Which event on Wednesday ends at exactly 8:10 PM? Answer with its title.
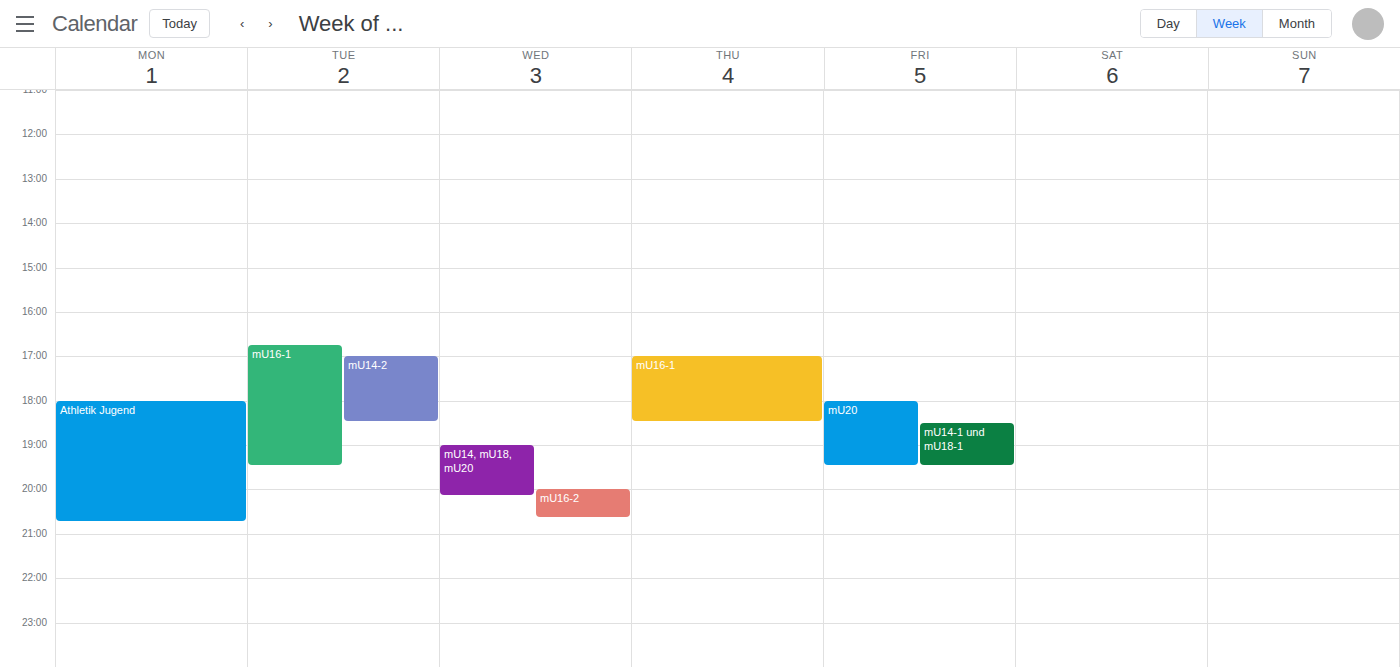
"mU14, mU18, mU20"